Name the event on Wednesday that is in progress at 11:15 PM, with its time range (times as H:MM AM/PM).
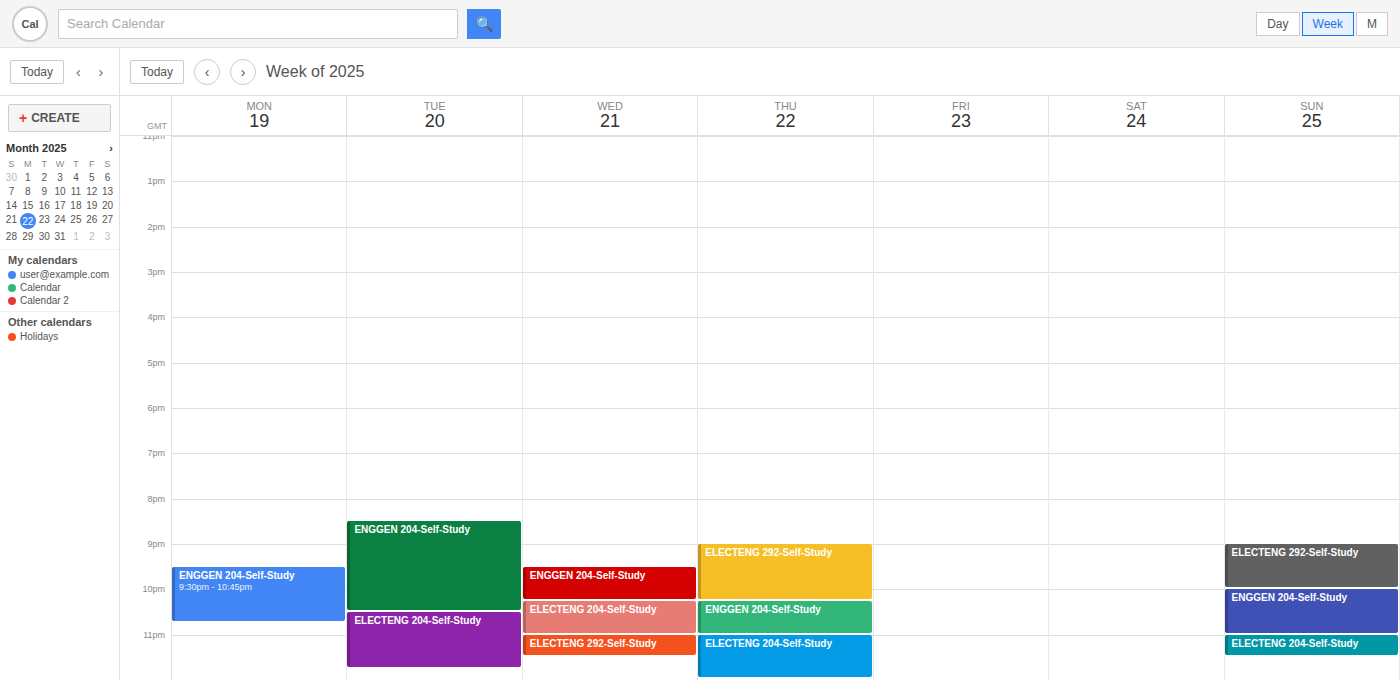
"ELECTENG 292-Self-Study", 11:00 PM to 11:30 PM